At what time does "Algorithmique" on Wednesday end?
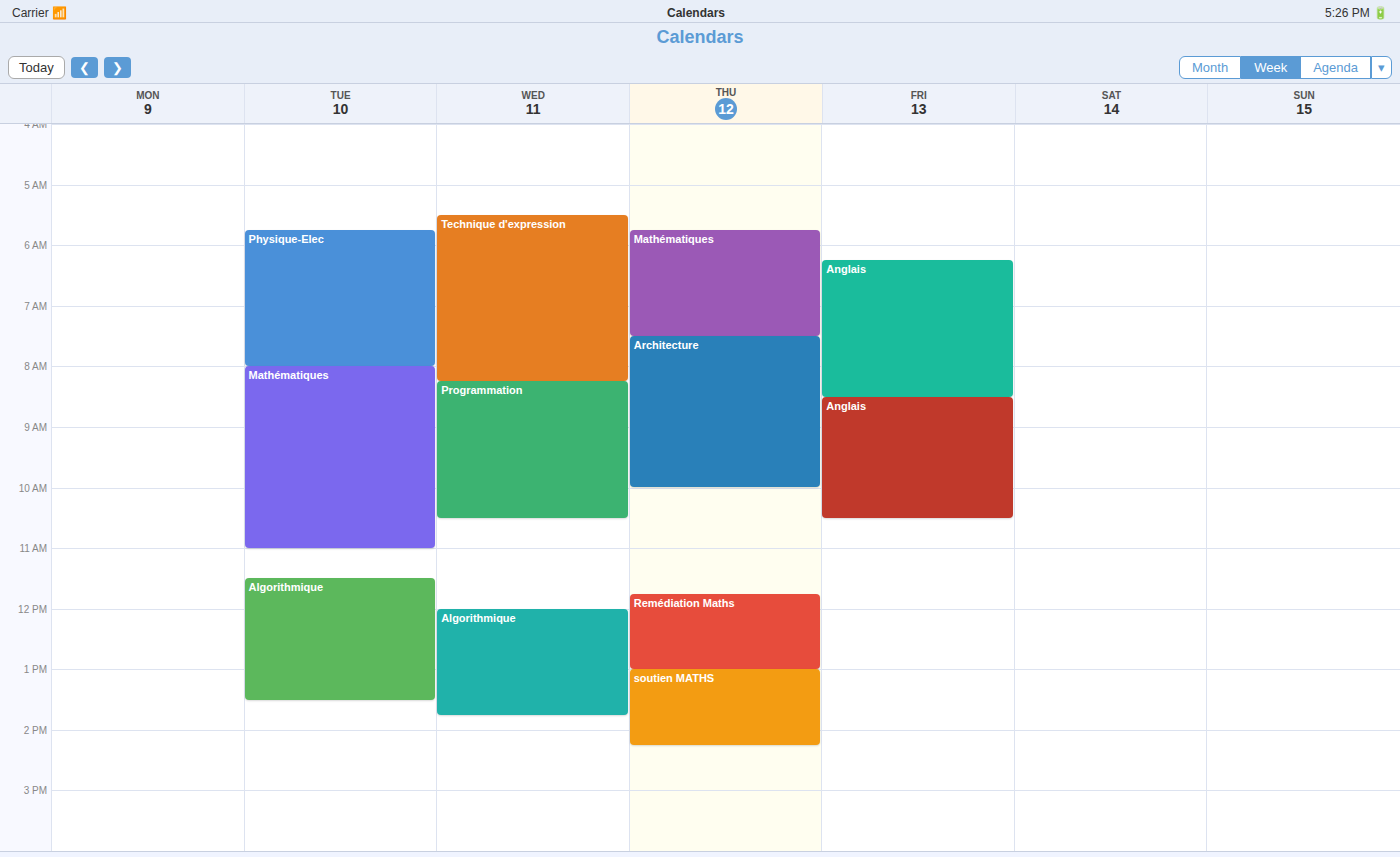
1:45 PM